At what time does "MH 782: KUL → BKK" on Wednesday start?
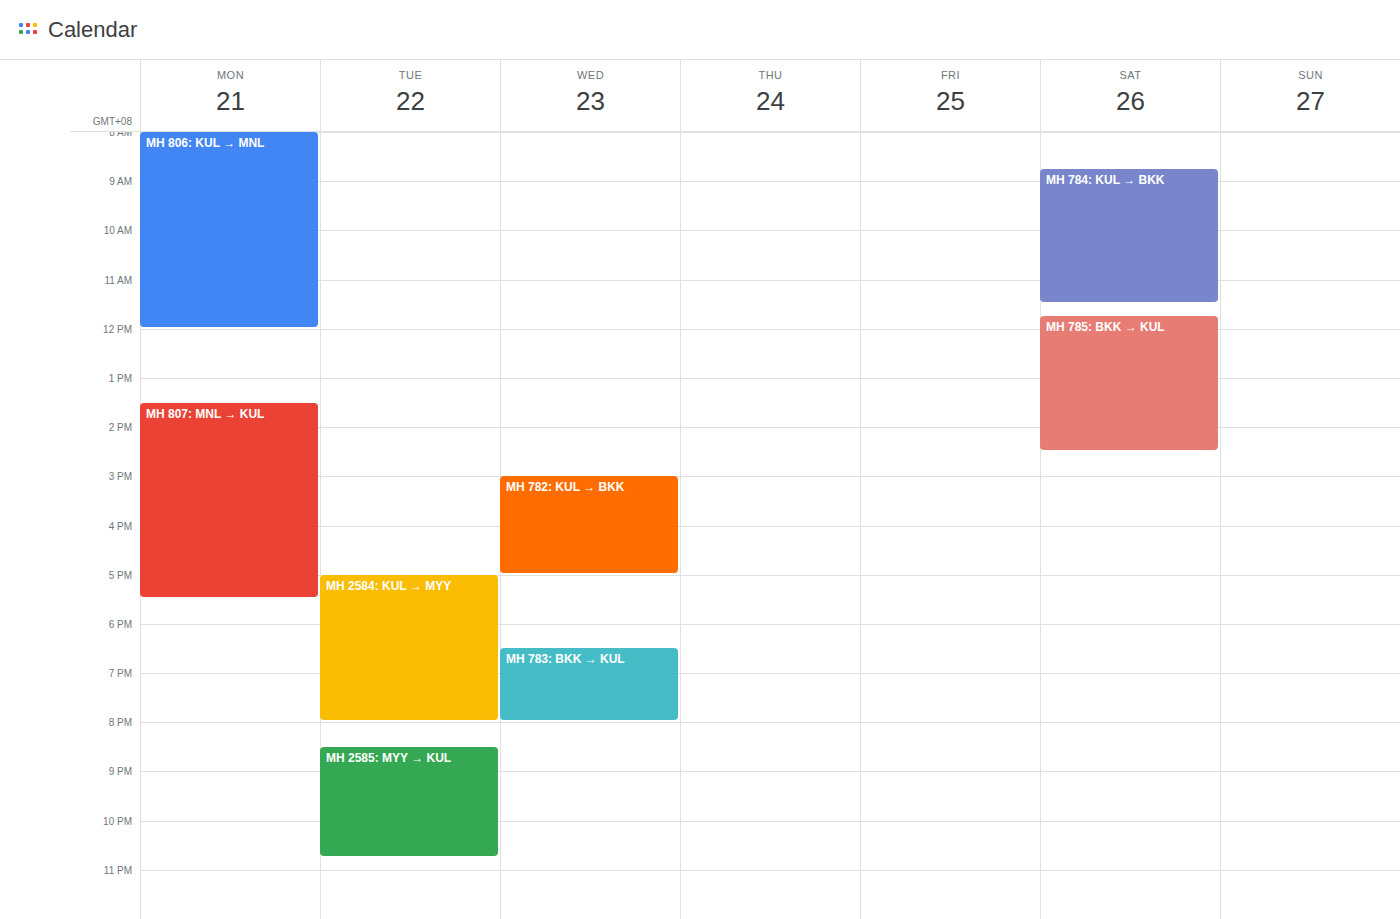
3:00 PM